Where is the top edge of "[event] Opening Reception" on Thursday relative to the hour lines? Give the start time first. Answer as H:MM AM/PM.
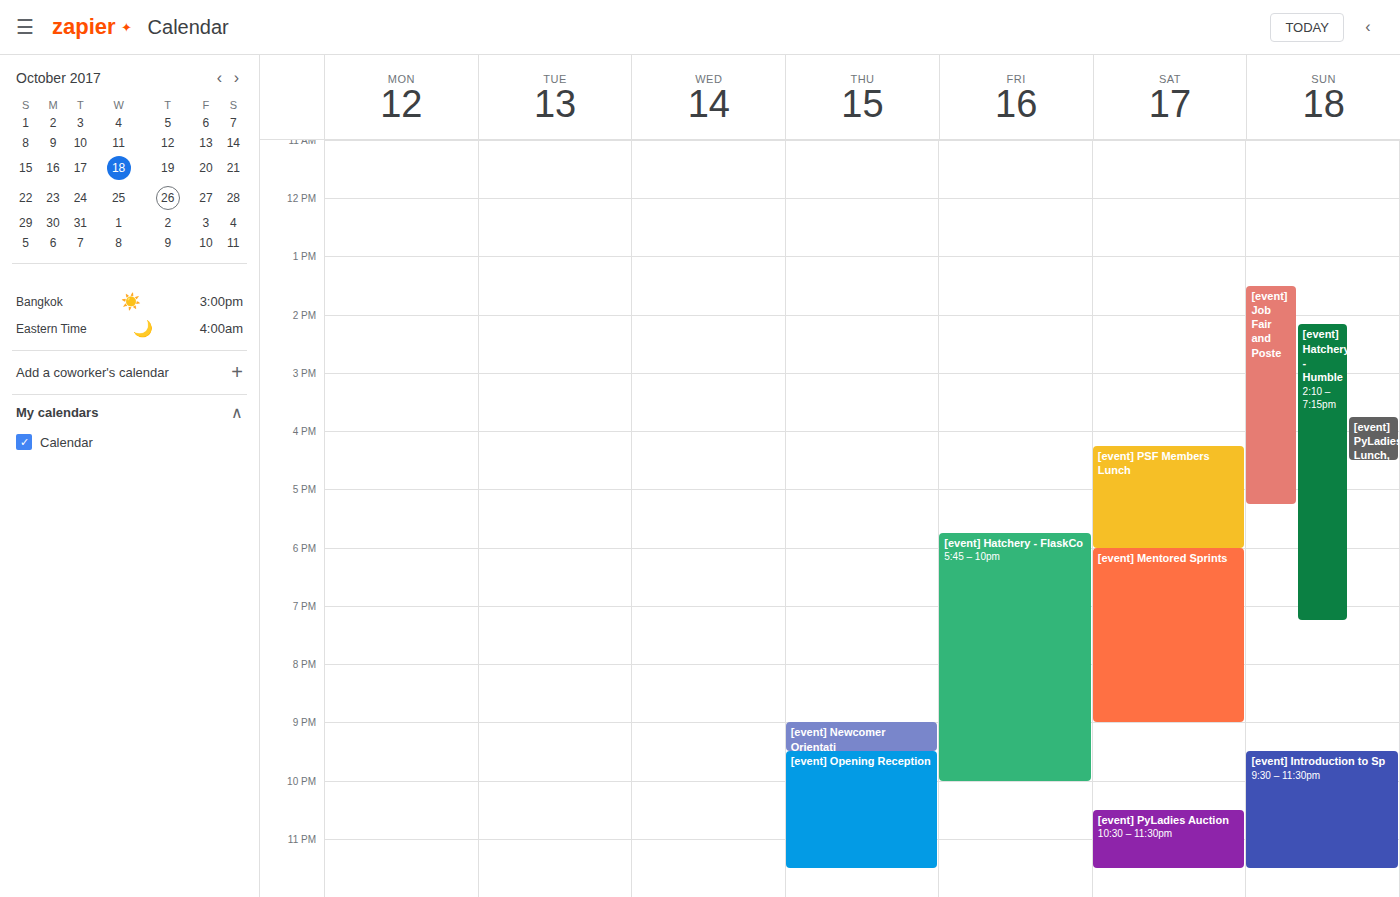
9:30 PM -- halfway between the 9 PM and 10 PM lines.